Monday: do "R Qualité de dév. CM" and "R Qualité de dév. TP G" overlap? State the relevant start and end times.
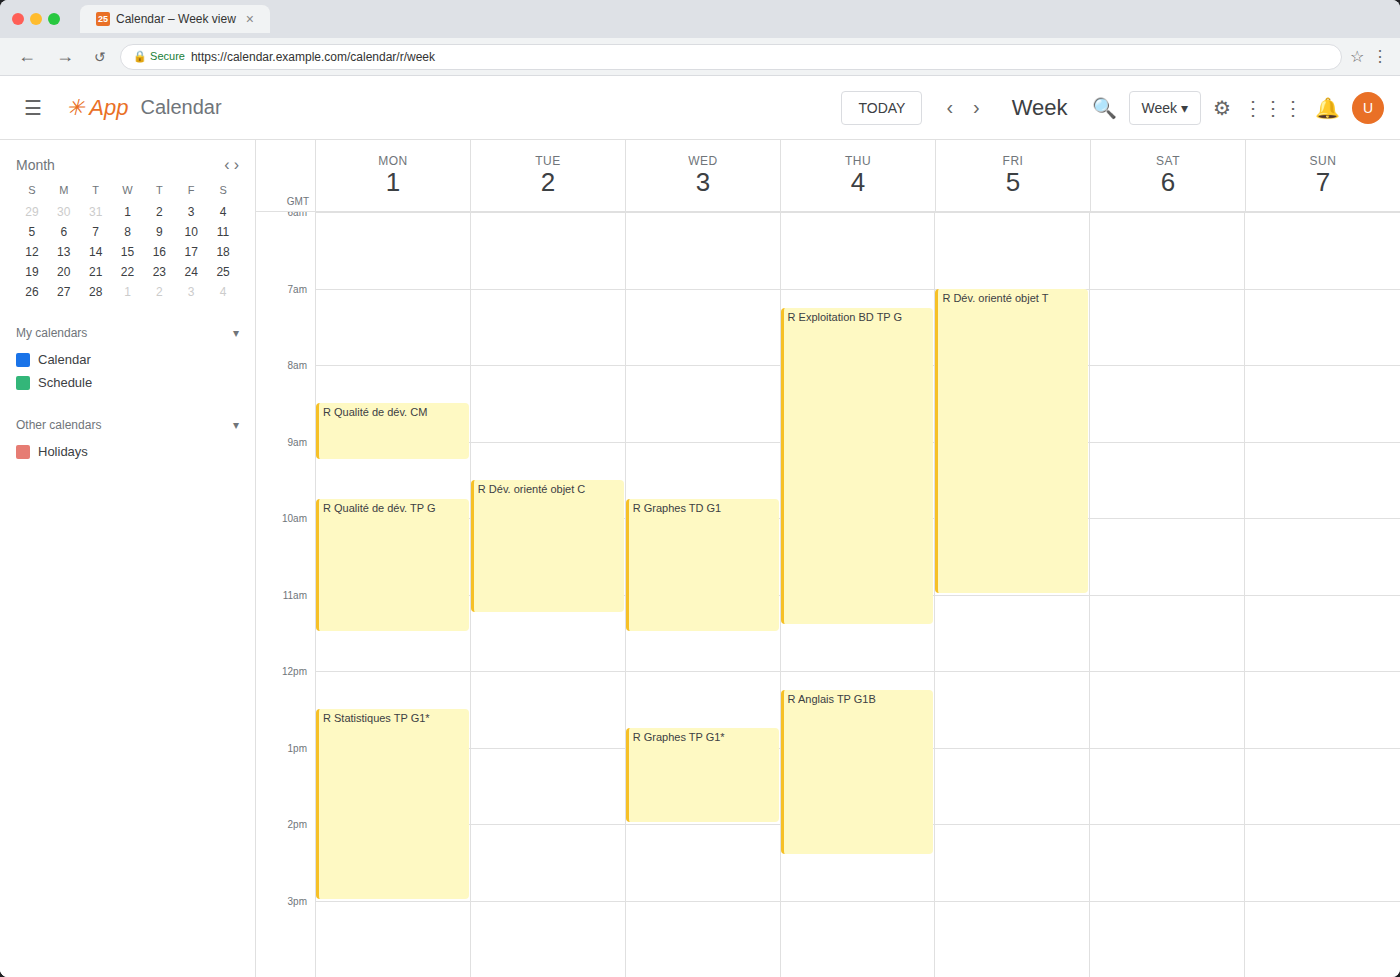
"R Qualité de dév. CM" ends at 9:15 AM and "R Qualité de dév. TP G" starts at 9:45 AM -- no overlap.